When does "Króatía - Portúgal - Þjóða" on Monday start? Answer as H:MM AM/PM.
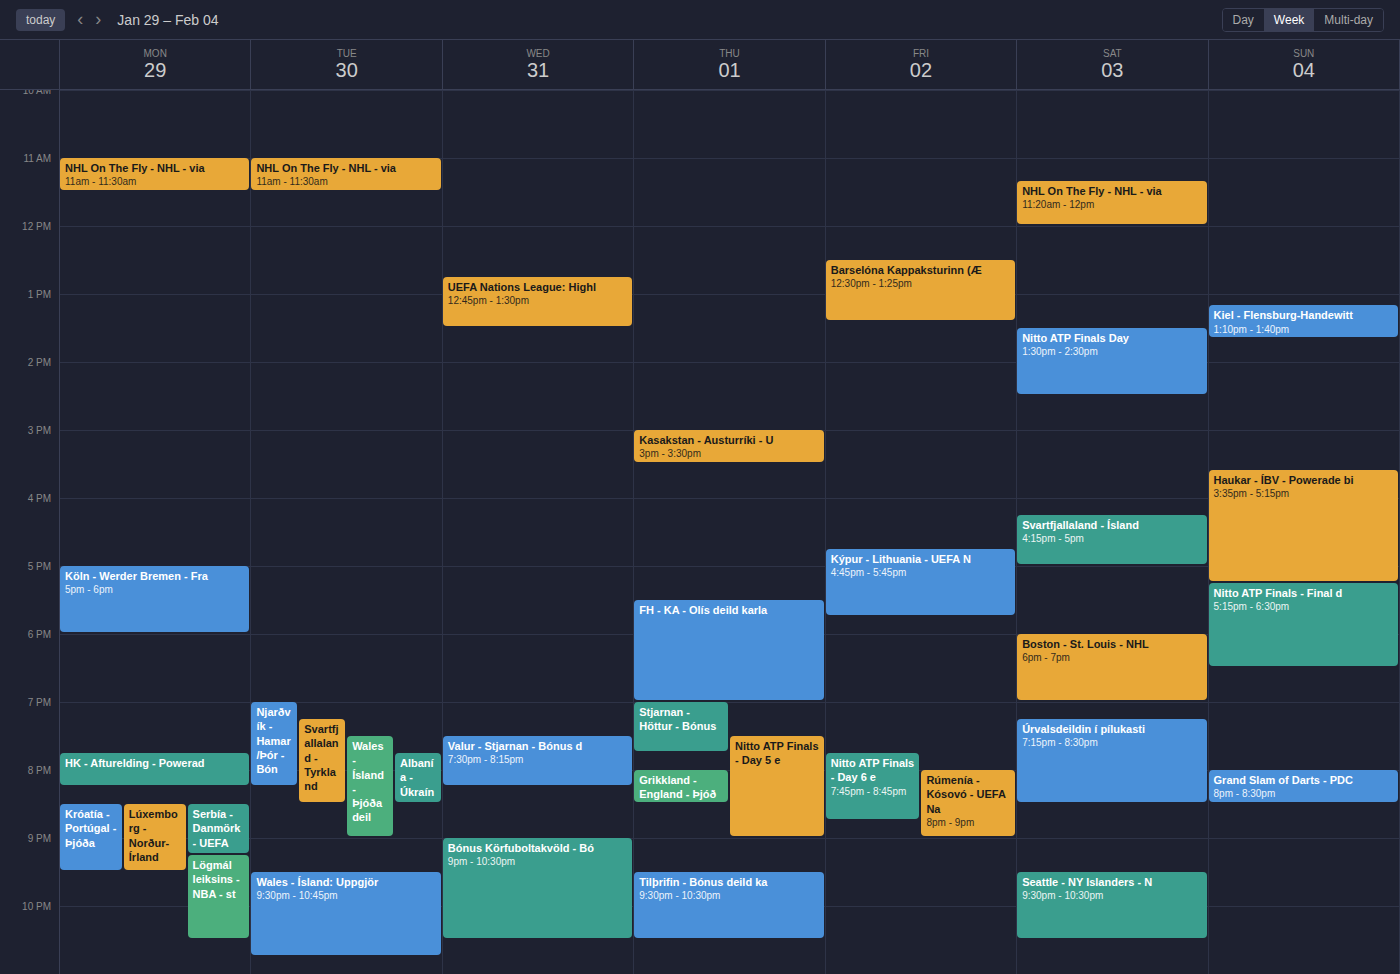
8:30 PM